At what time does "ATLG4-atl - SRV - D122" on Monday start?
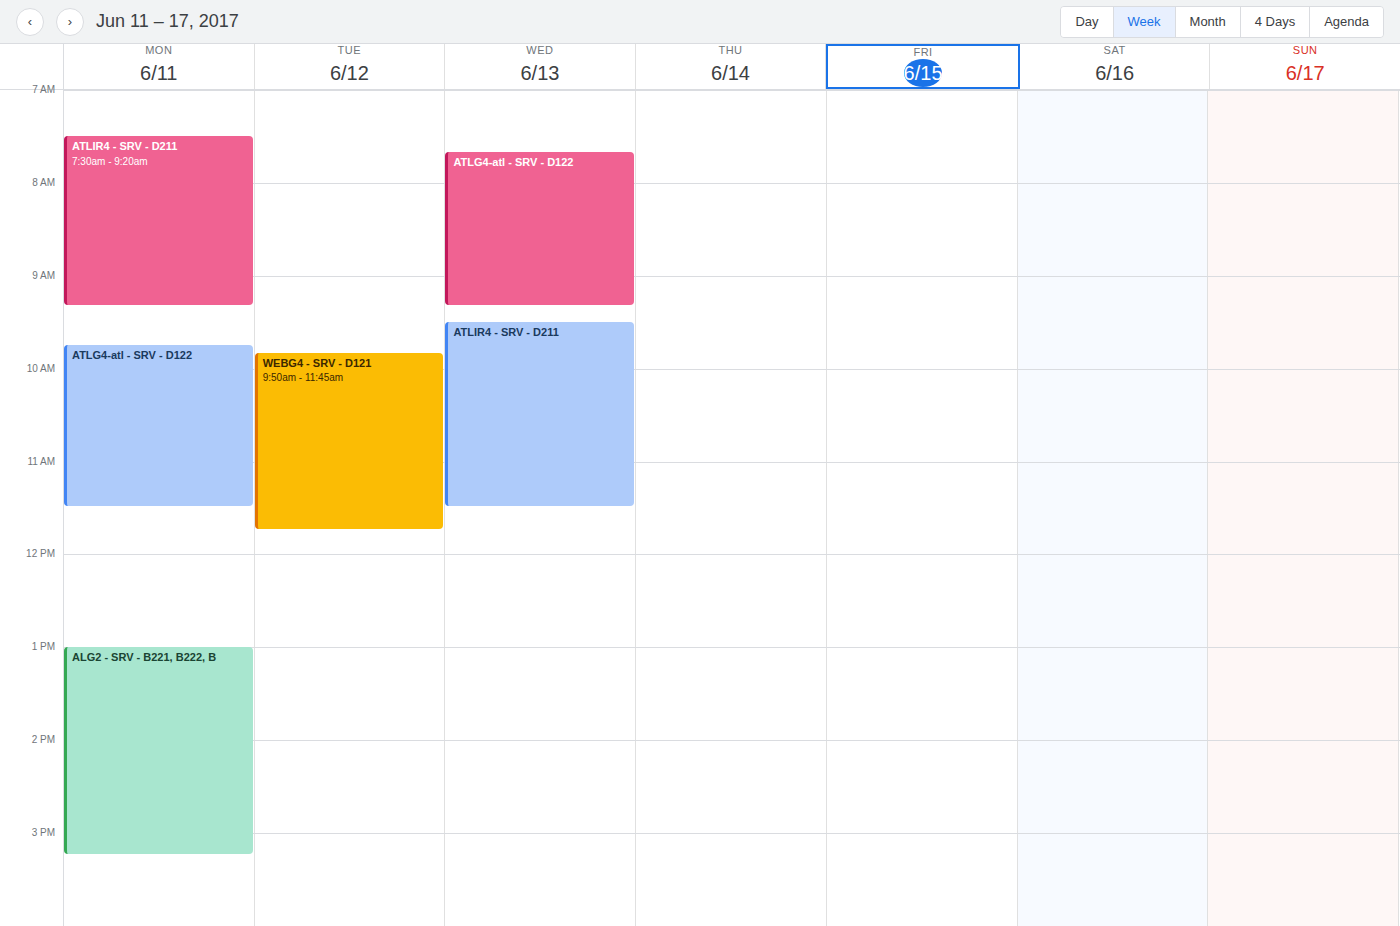
9:45 AM